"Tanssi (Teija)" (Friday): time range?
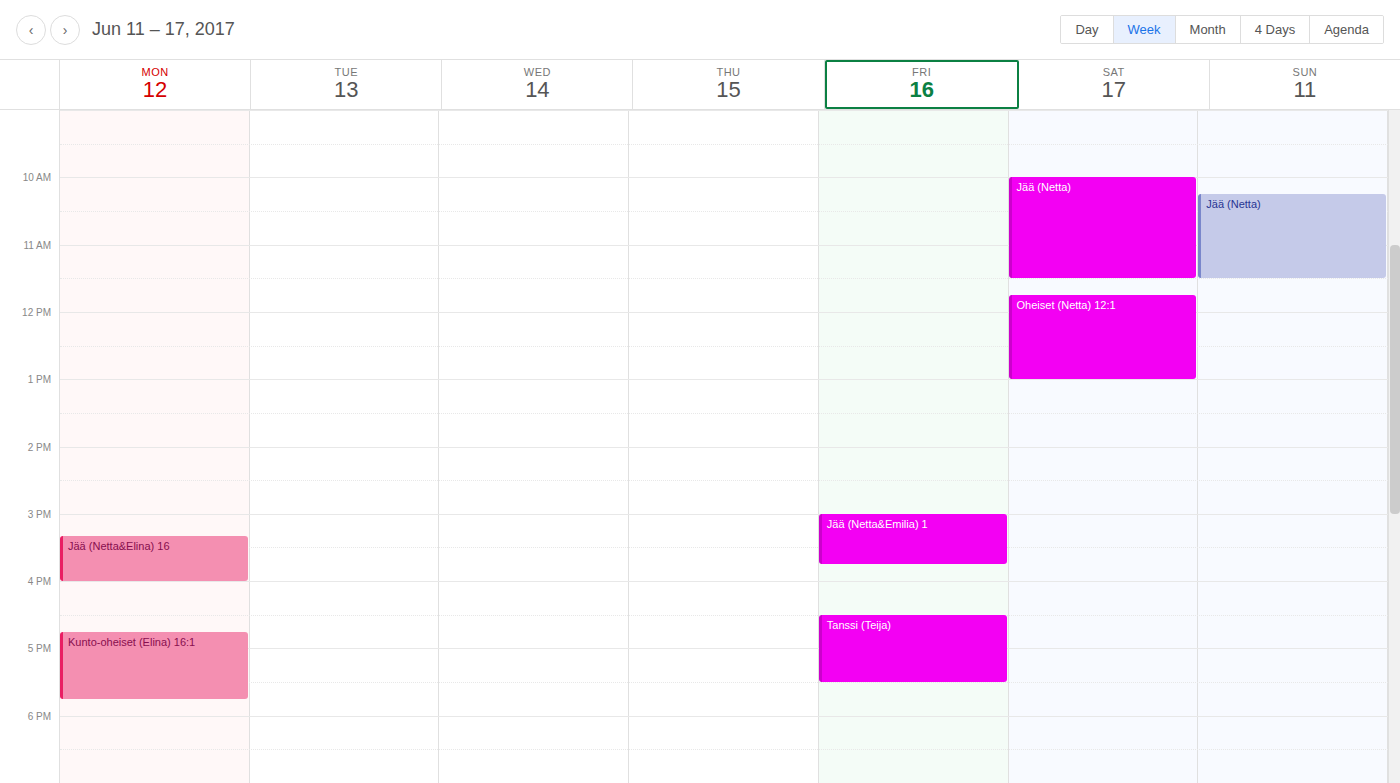
4:30 PM to 5:30 PM